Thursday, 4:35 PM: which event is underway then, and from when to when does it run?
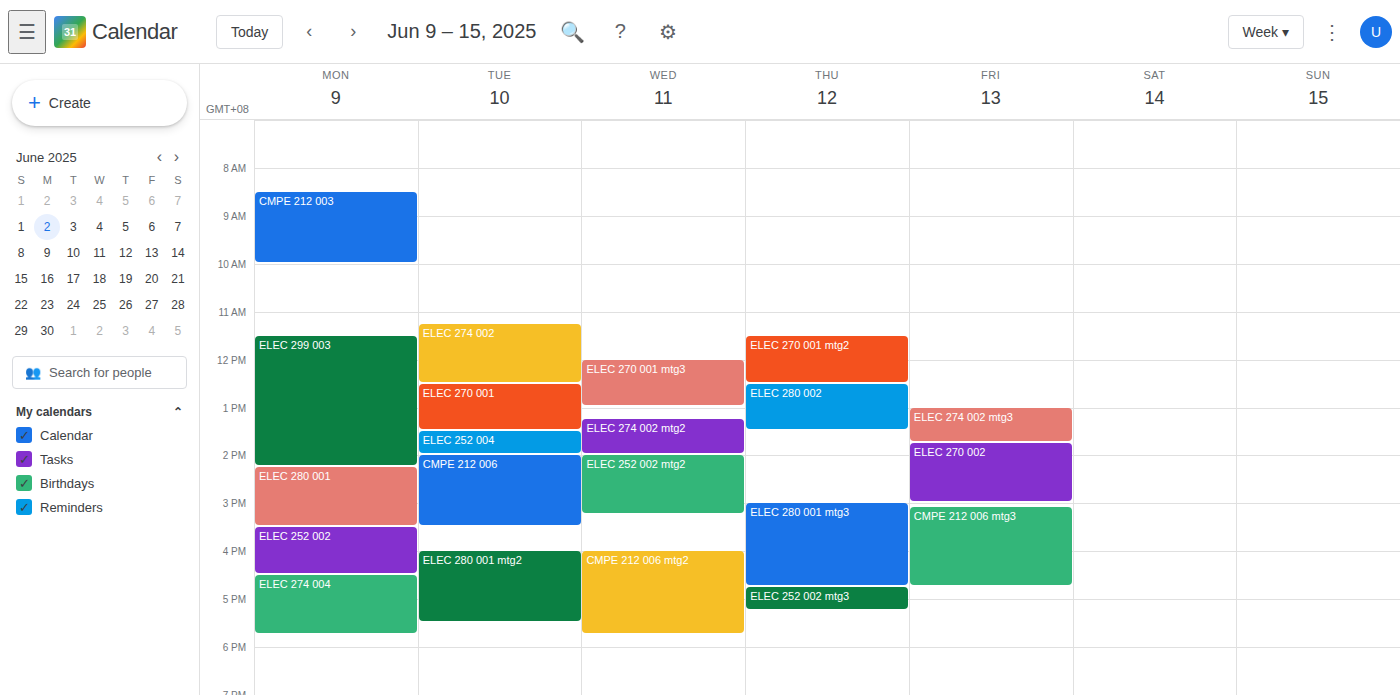
"ELEC 280 001 mtg3", 3:00 PM to 4:45 PM